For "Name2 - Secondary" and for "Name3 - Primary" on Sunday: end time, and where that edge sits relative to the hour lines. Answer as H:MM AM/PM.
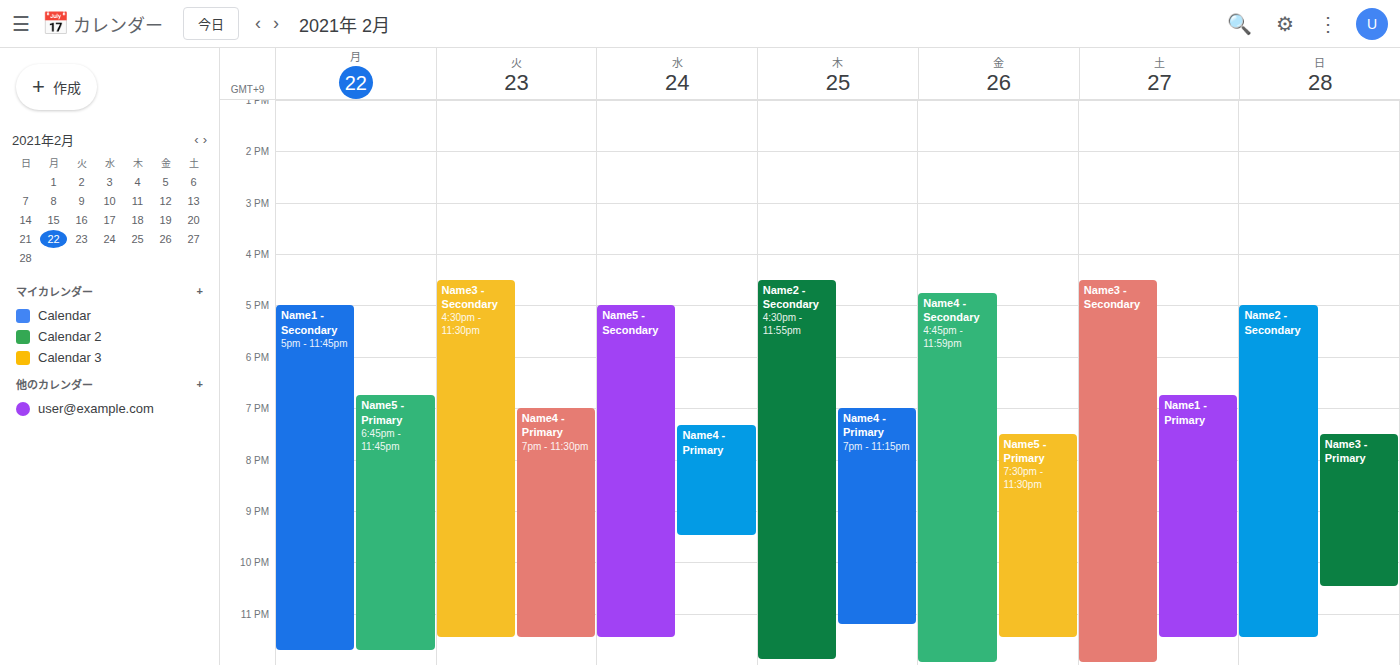
"Name2 - Secondary": 11:30 PM, halfway between the 11 PM and 12 AM lines. "Name3 - Primary": 10:30 PM, halfway between the 10 PM and 11 PM lines.